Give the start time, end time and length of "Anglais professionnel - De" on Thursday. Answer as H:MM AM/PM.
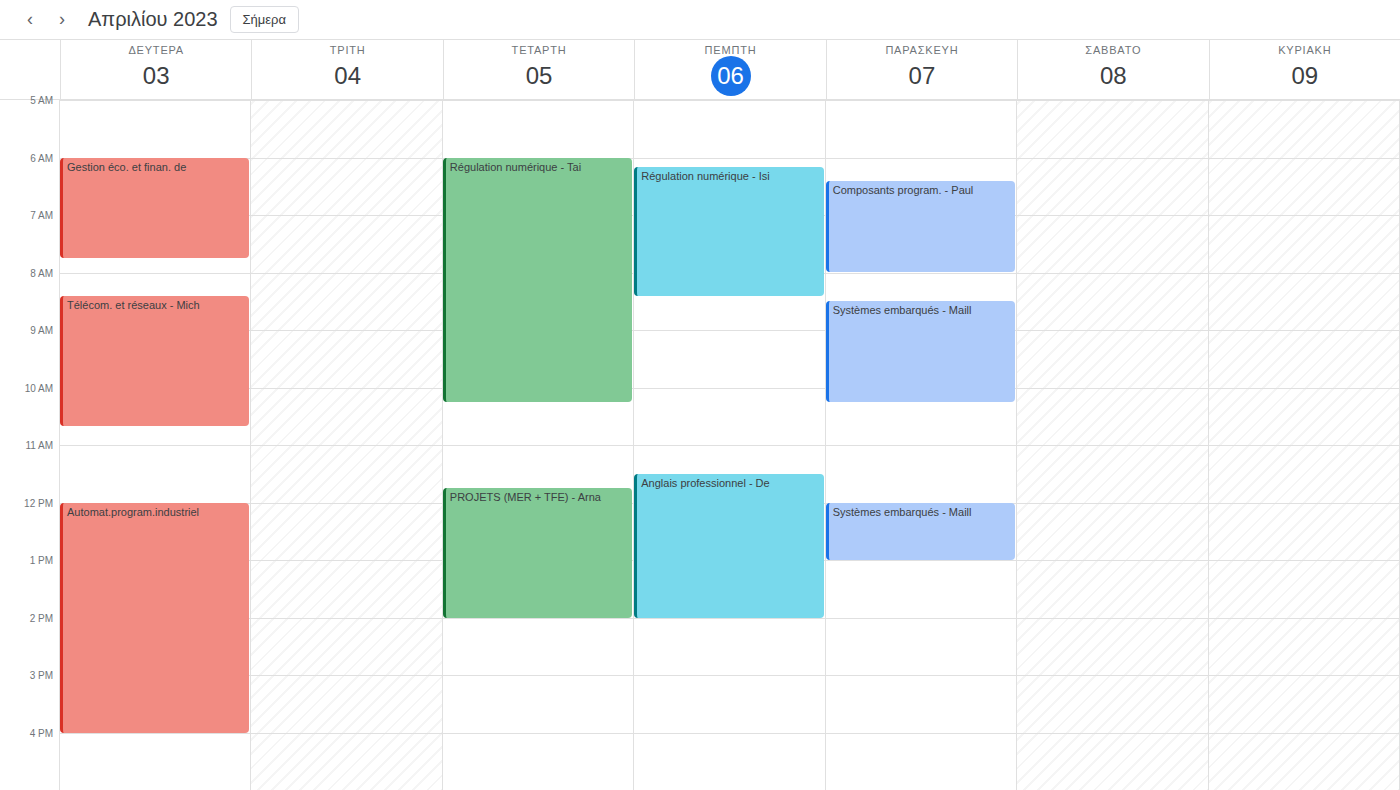
11:30 AM to 2:00 PM, 2 hours 30 minutes